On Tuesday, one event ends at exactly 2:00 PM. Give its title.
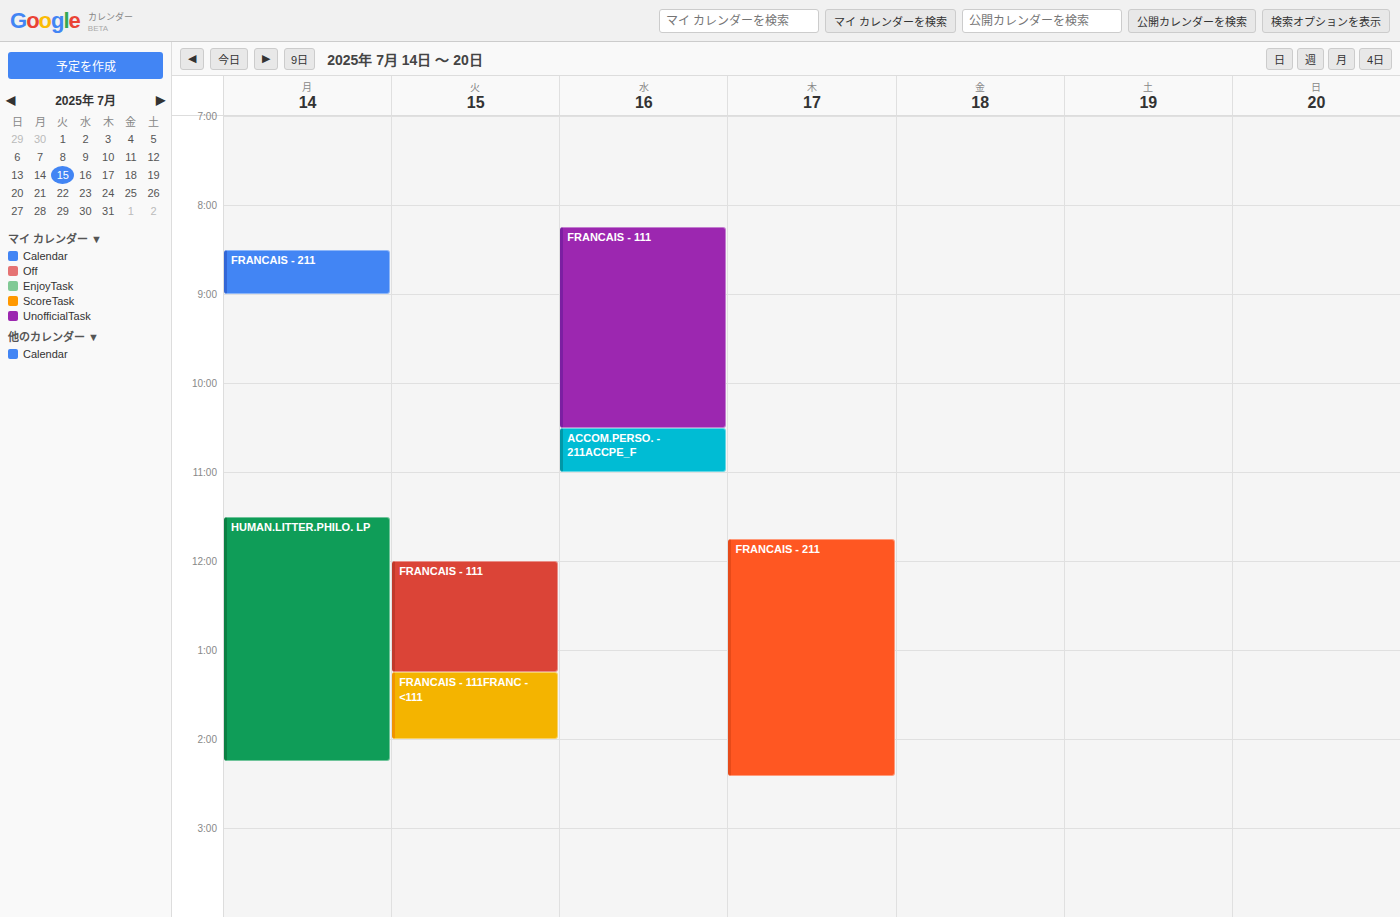
"FRANCAIS - 111FRANC - <111"